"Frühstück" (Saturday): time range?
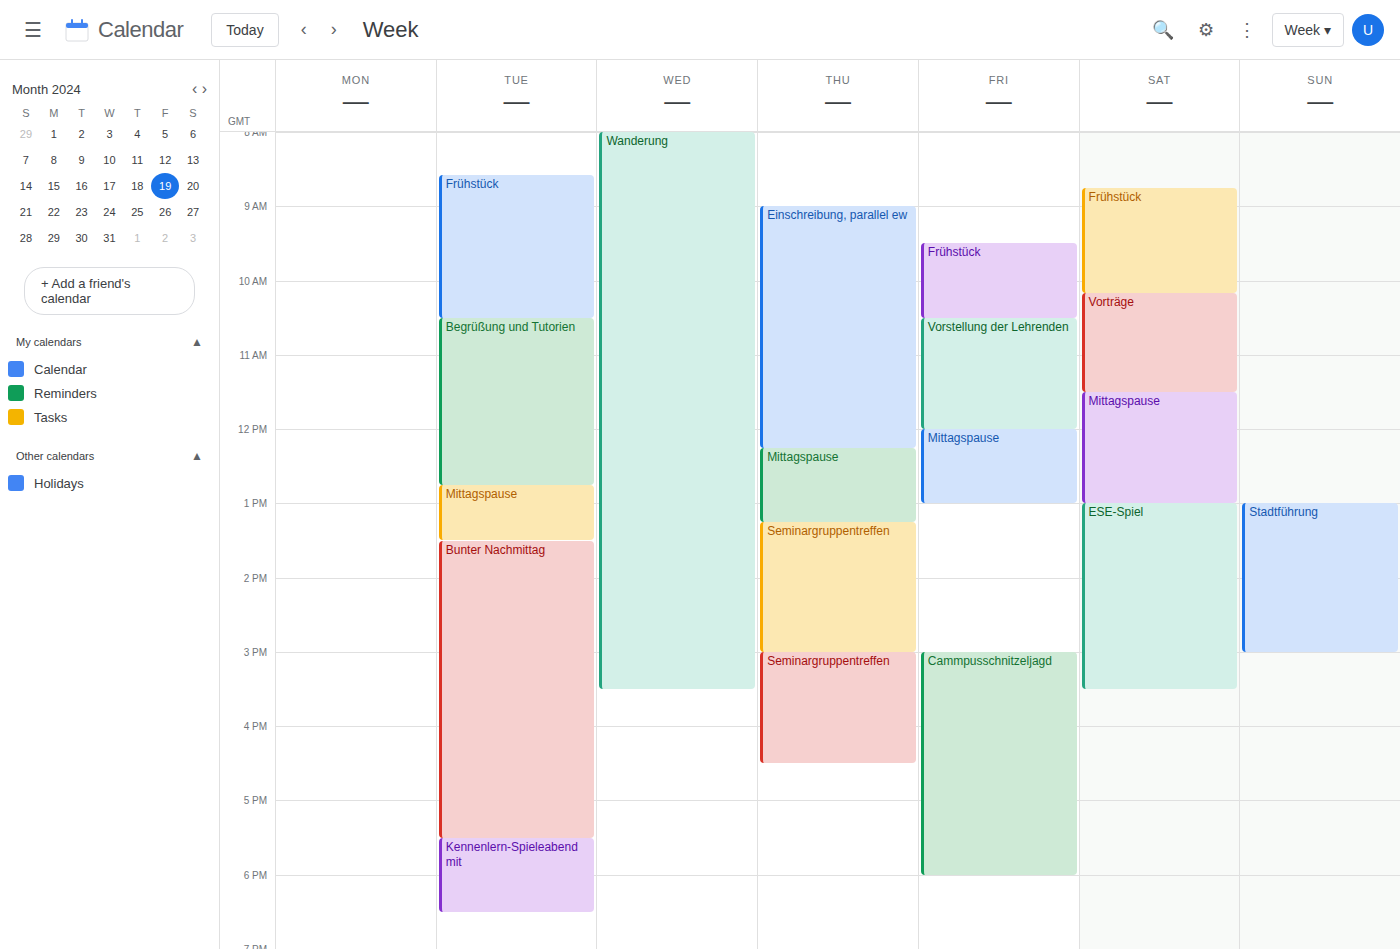
8:45 AM to 10:10 AM